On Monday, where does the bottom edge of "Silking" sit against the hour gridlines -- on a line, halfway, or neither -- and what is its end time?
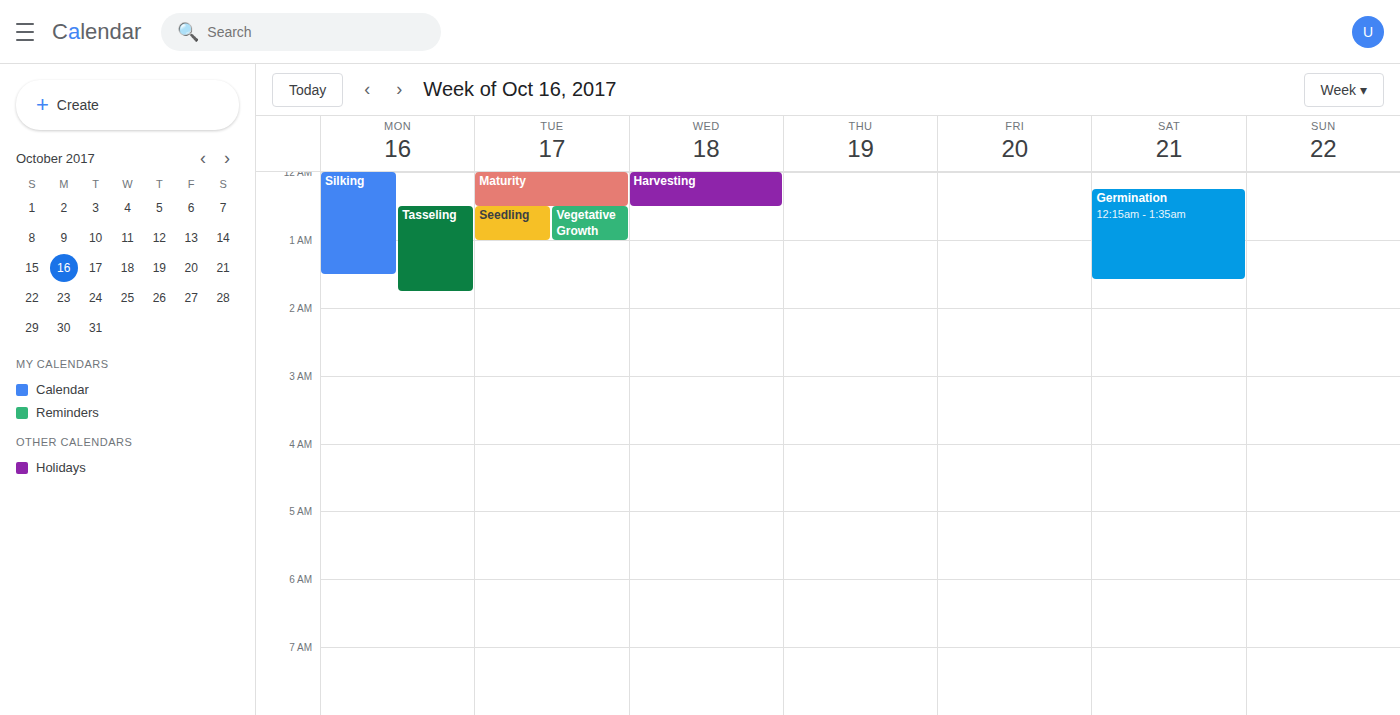
1:30 AM -- halfway between the 1 AM and 2 AM lines.